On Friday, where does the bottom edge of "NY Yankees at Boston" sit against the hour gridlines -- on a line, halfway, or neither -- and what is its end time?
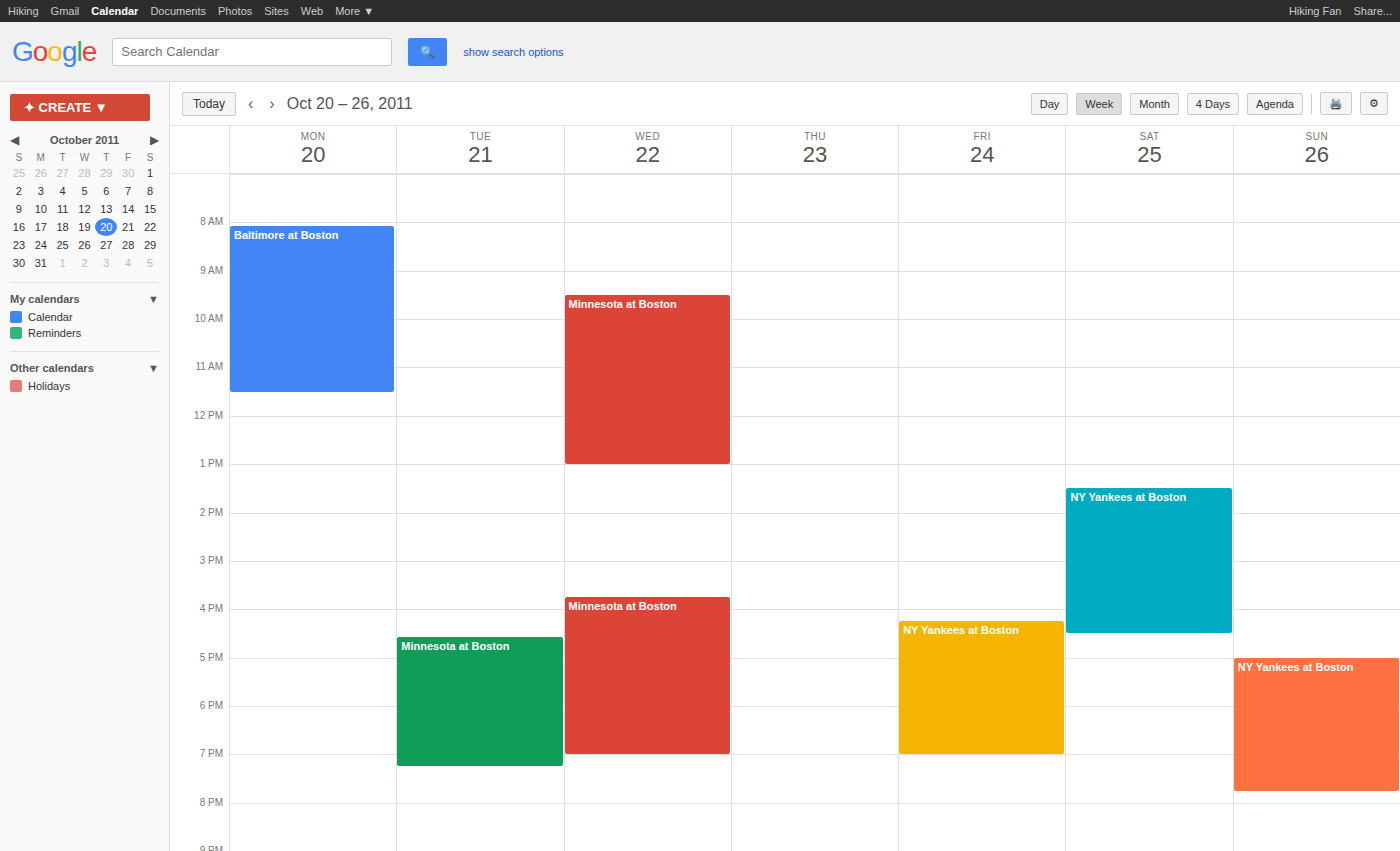
7:00 PM -- exactly on the 7 PM line.